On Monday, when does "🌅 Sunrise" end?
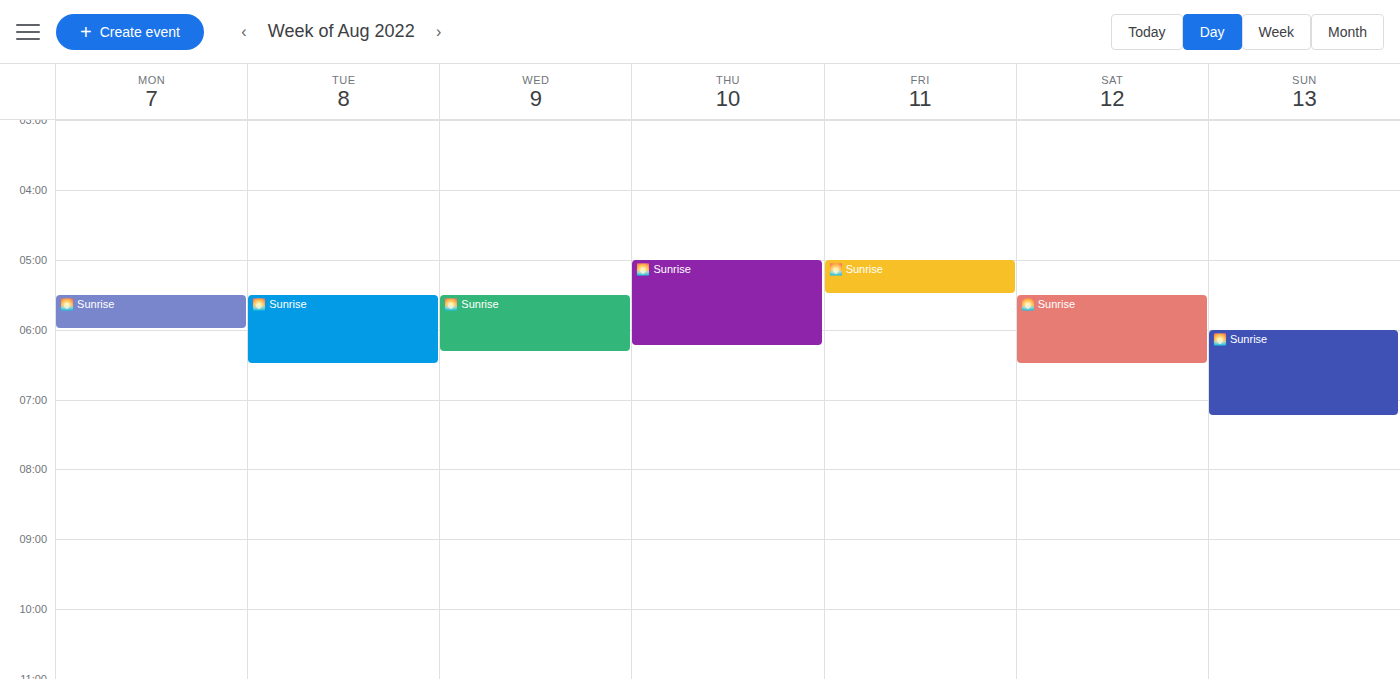
6:00 AM